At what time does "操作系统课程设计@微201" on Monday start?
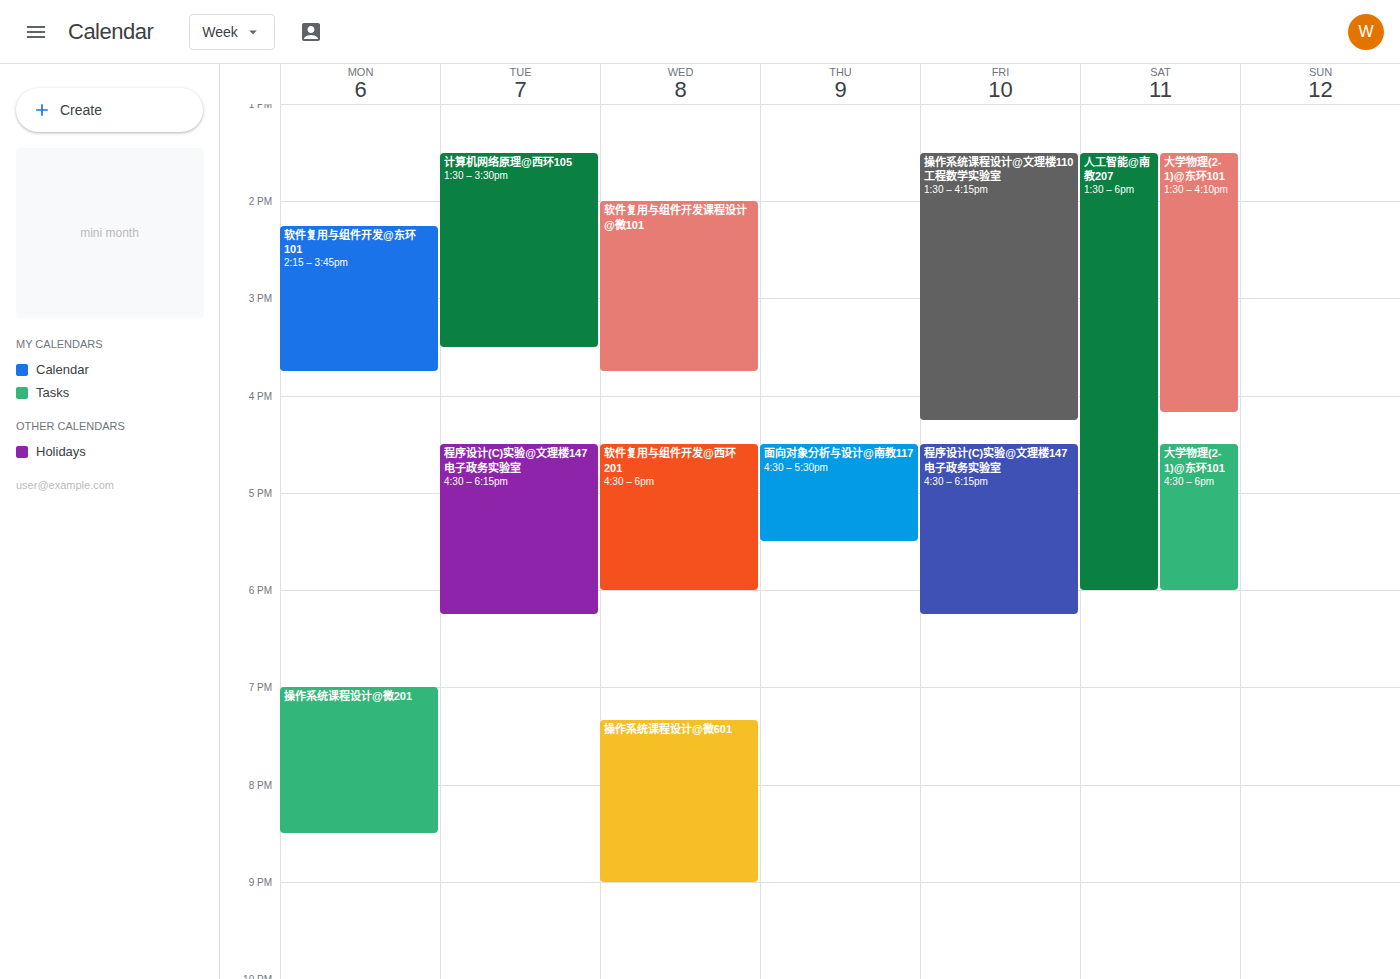
7:00 PM